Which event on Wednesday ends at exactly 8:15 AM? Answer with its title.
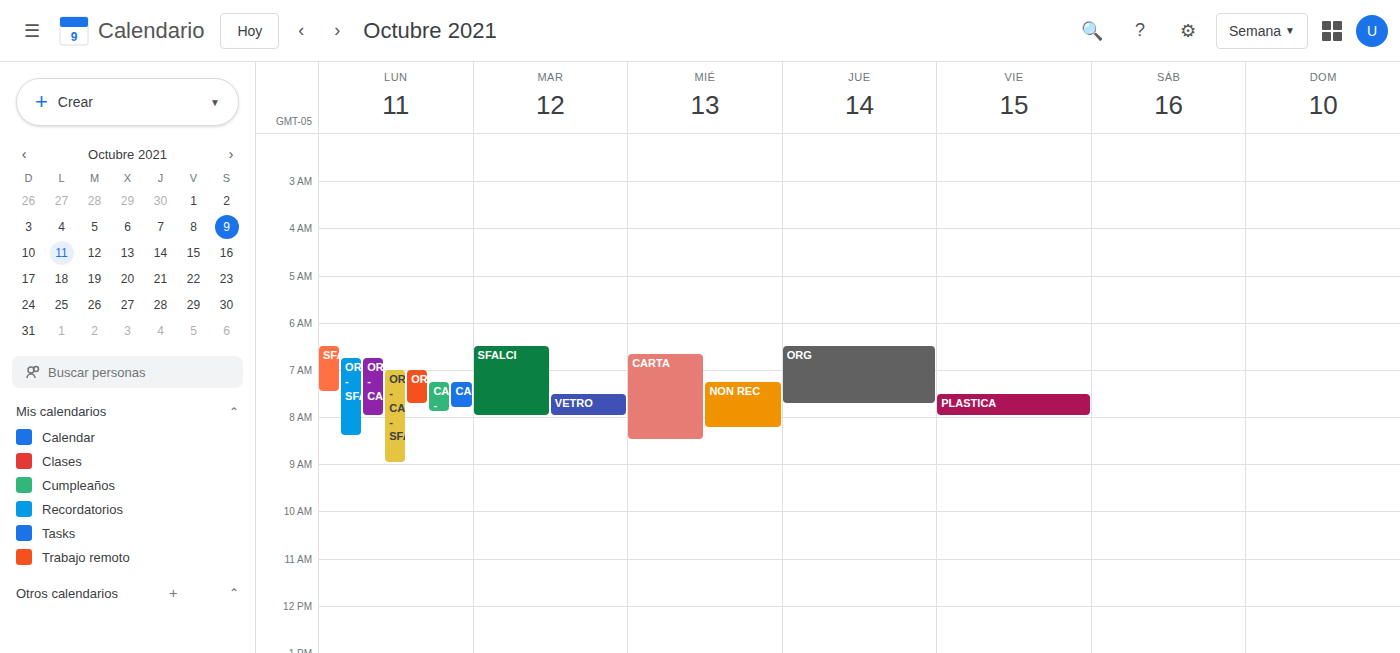
"NON REC"